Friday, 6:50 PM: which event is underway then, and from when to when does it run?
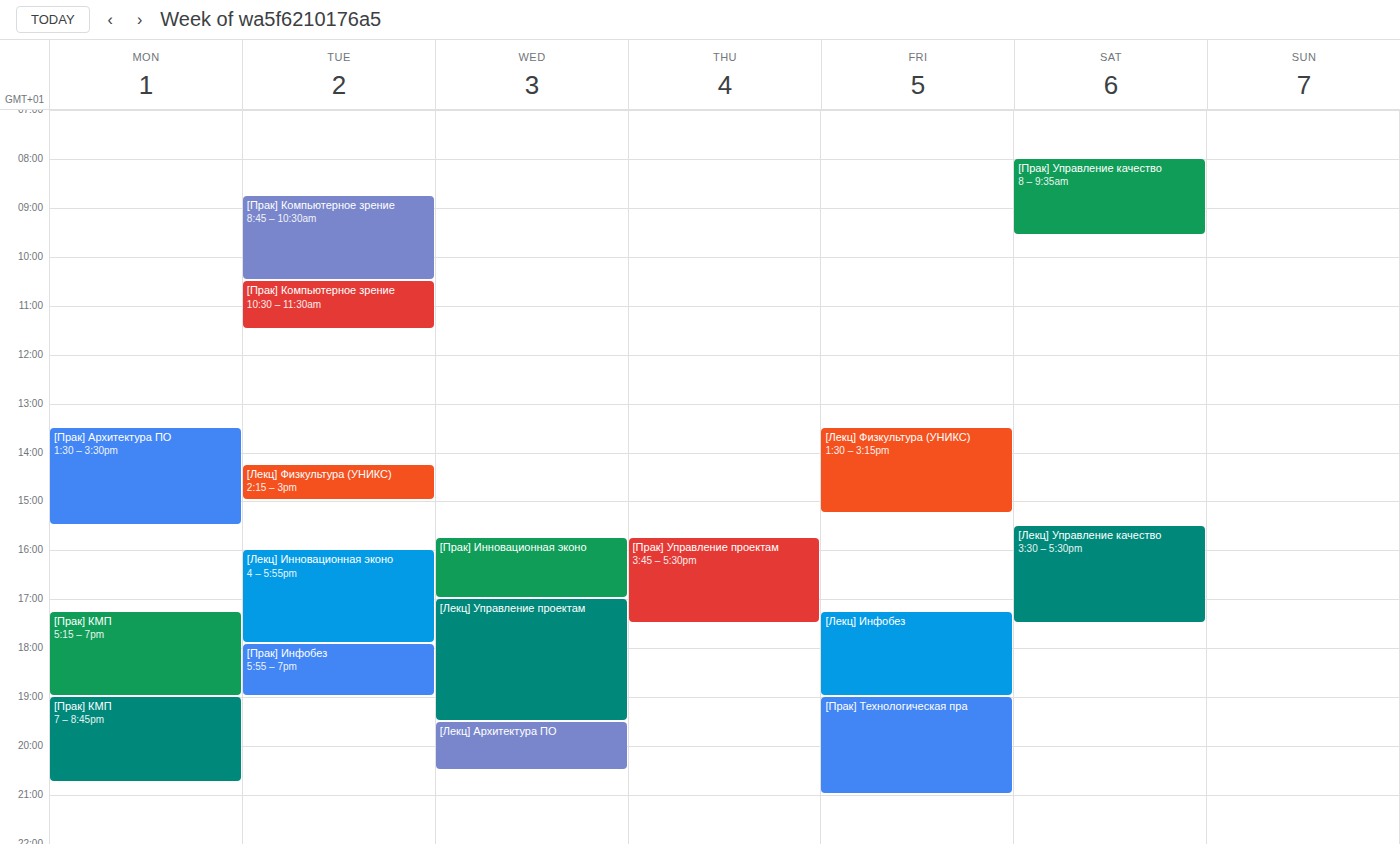
"[Лекц] Инфобез", 5:15 PM to 7:00 PM